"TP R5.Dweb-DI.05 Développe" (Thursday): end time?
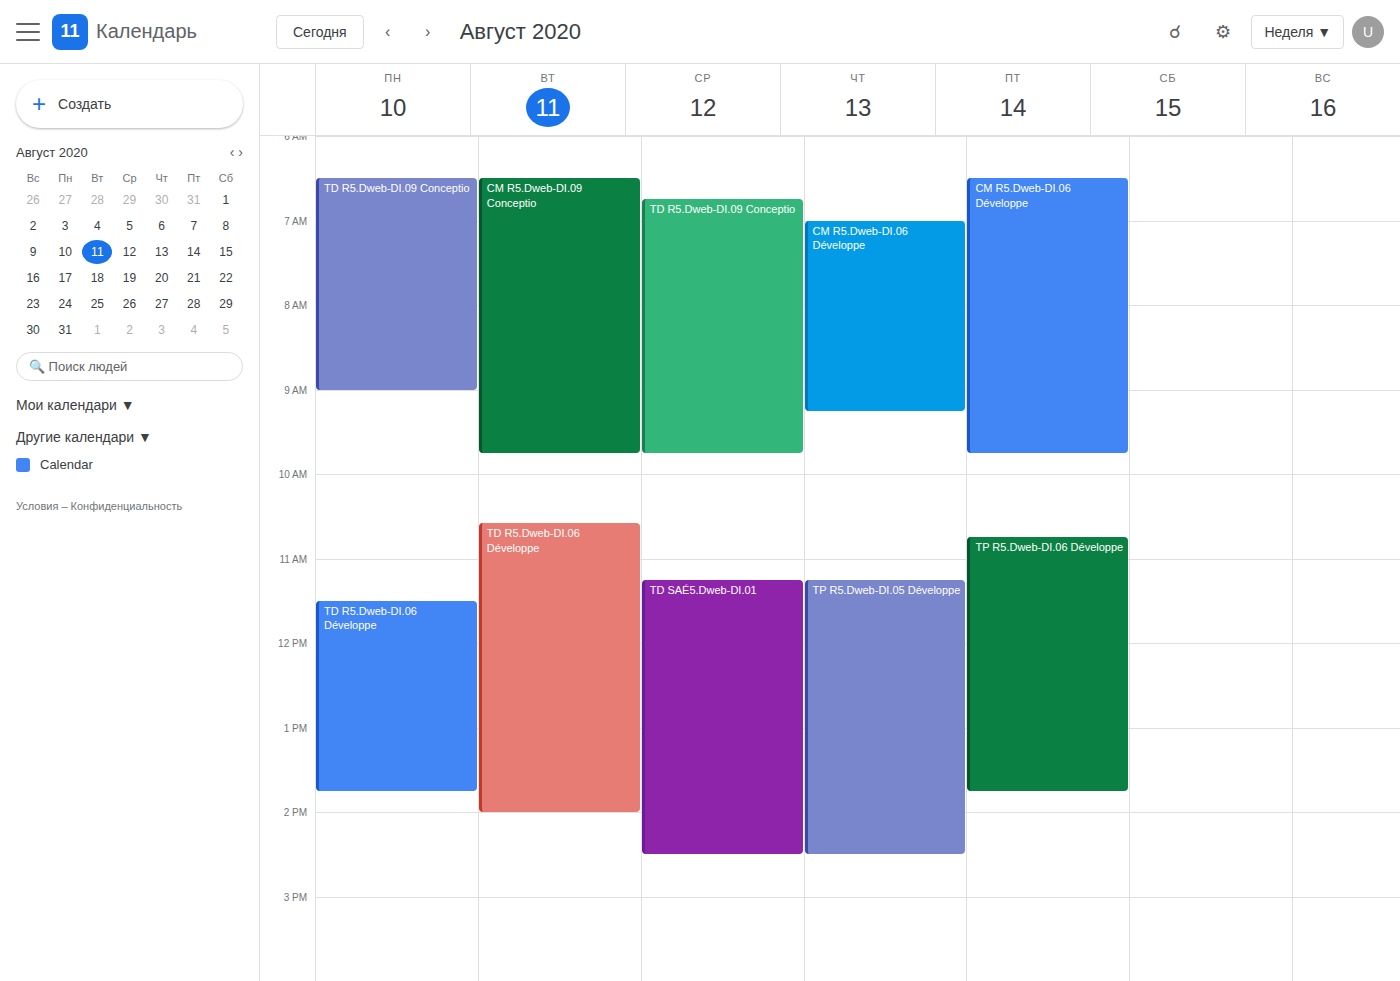
2:30 PM